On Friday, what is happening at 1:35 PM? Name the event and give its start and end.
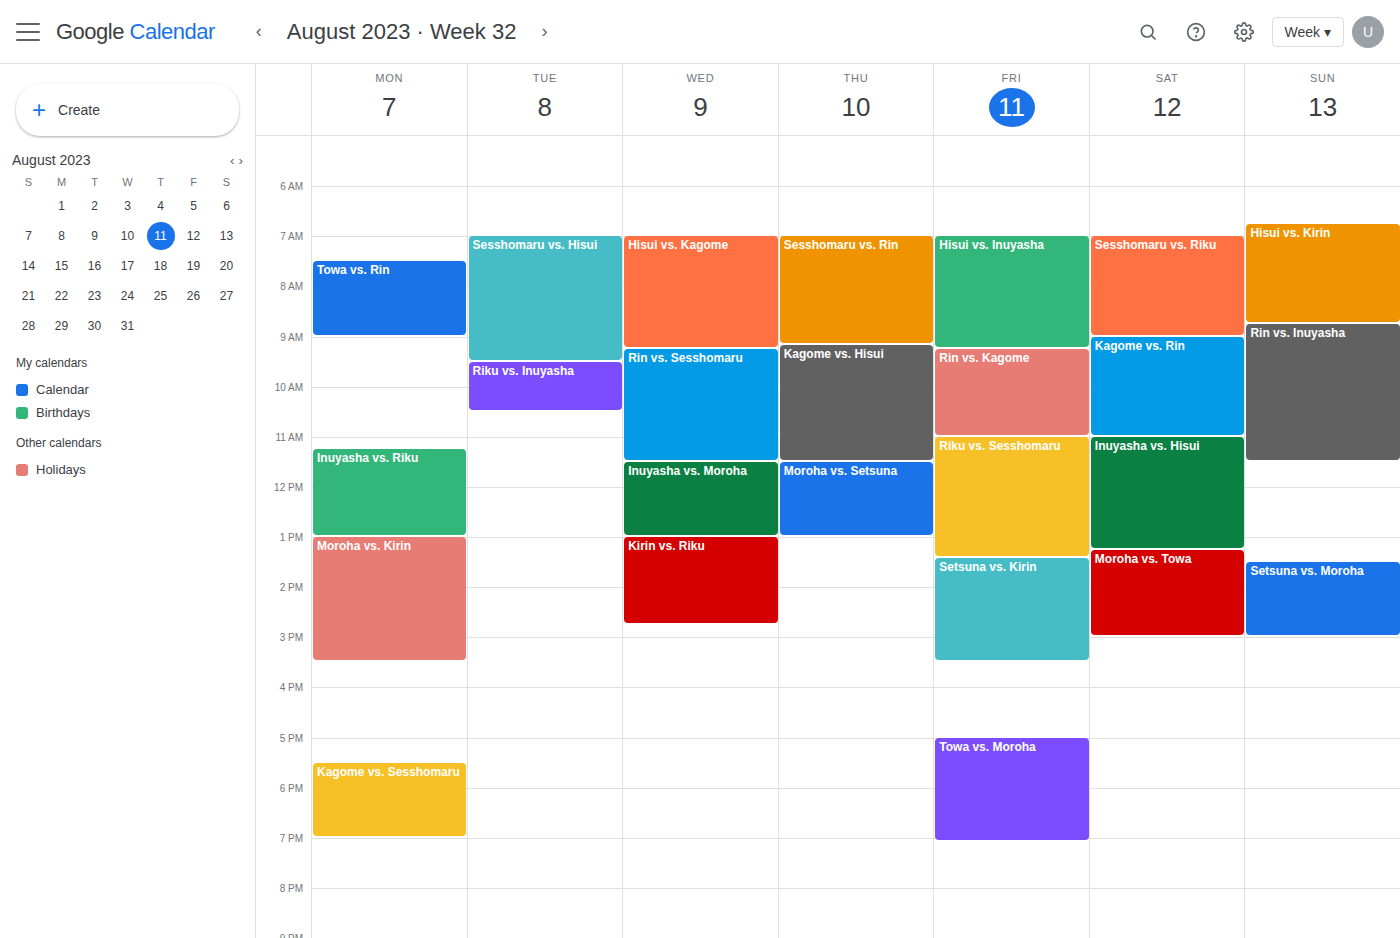
"Setsuna vs. Kirin", 1:25 PM to 3:30 PM